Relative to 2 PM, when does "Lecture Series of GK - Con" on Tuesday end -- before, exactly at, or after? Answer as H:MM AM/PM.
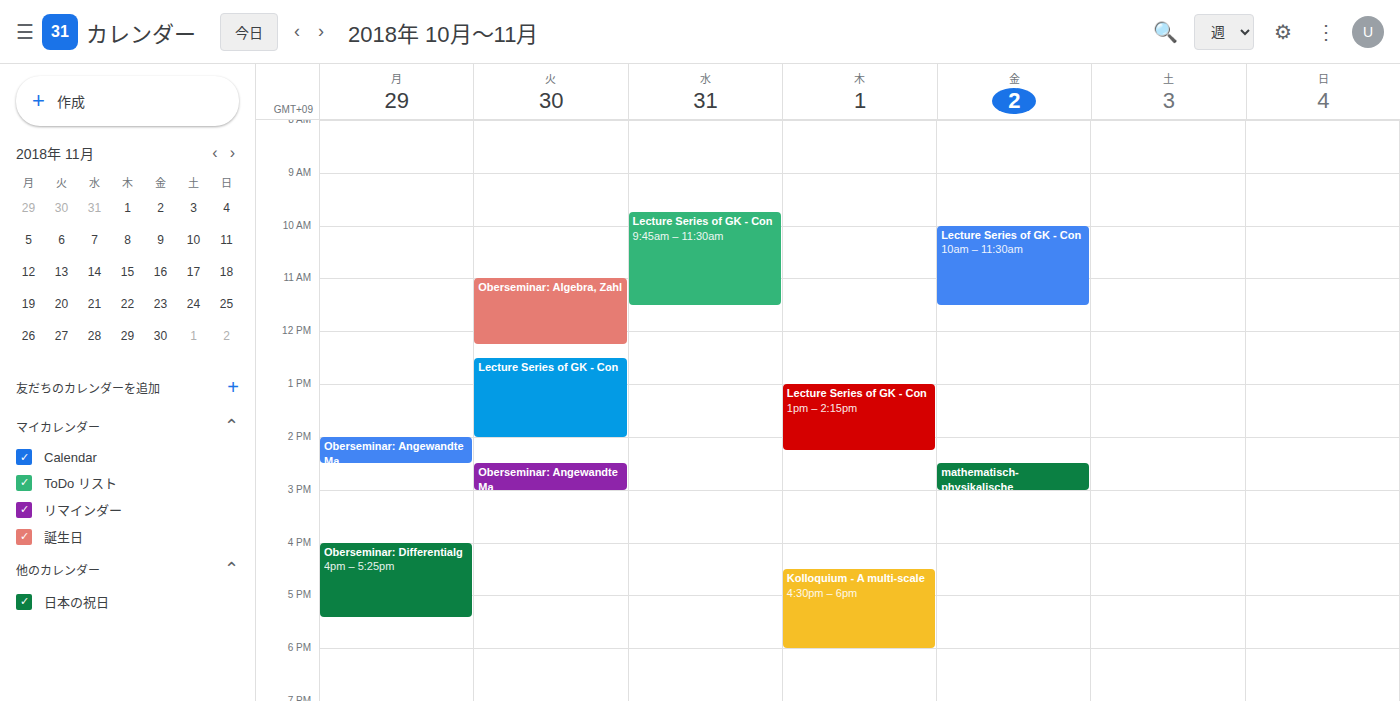
2:00 PM -- exactly at 2 PM, on the 2 PM line.